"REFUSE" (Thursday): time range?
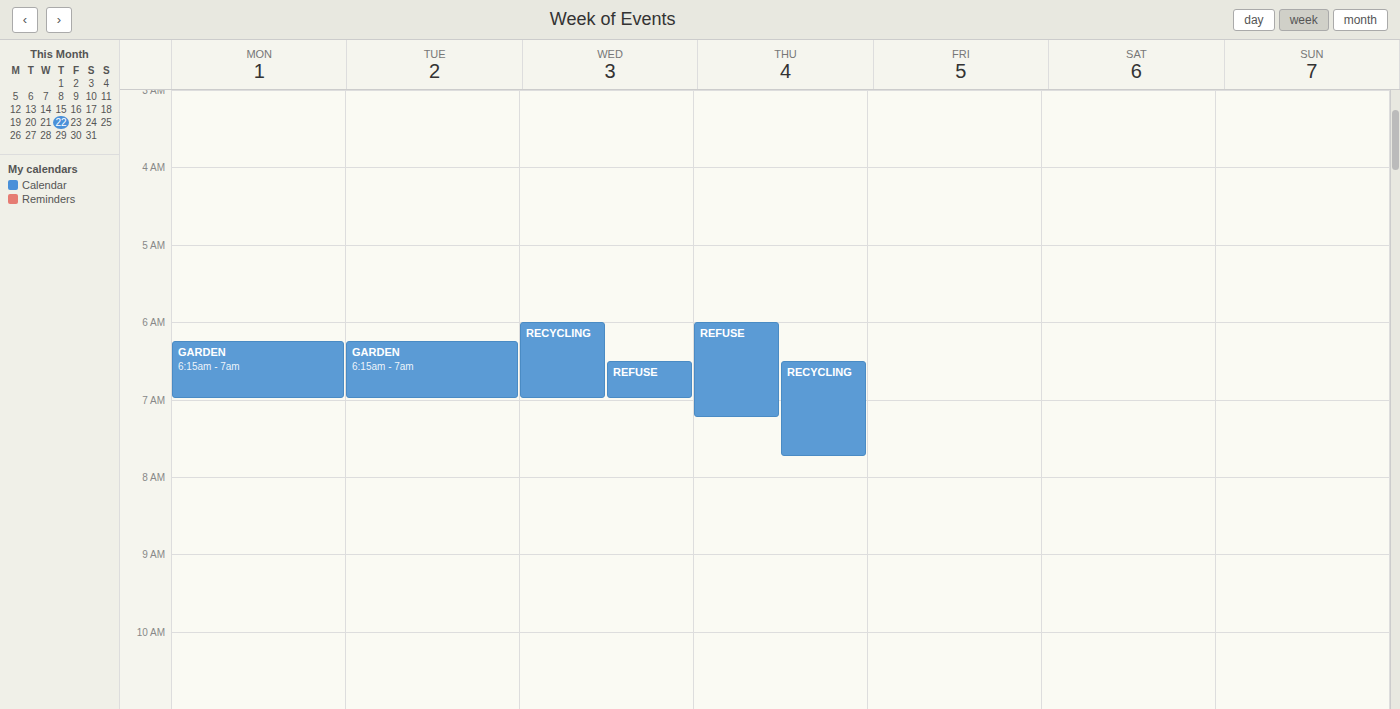
6:00 AM to 7:15 AM